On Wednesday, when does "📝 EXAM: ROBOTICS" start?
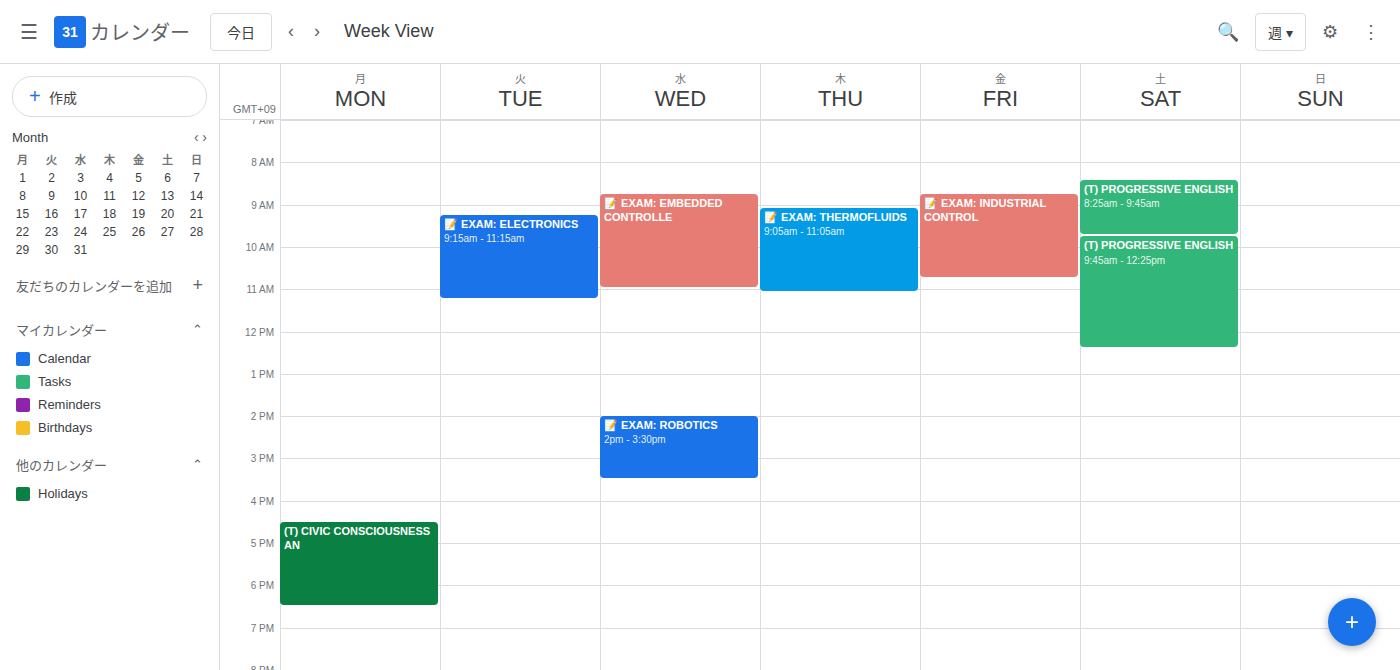
2:00 PM